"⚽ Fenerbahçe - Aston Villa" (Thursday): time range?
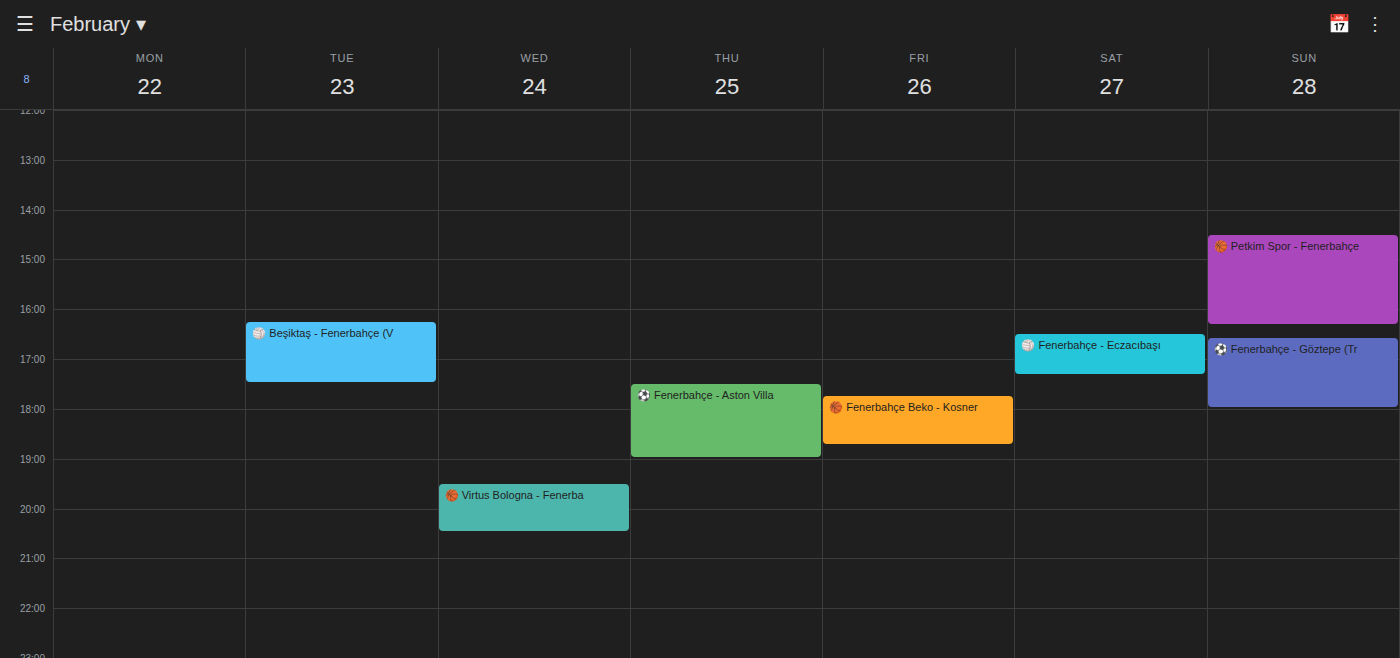
5:30 PM to 7:00 PM